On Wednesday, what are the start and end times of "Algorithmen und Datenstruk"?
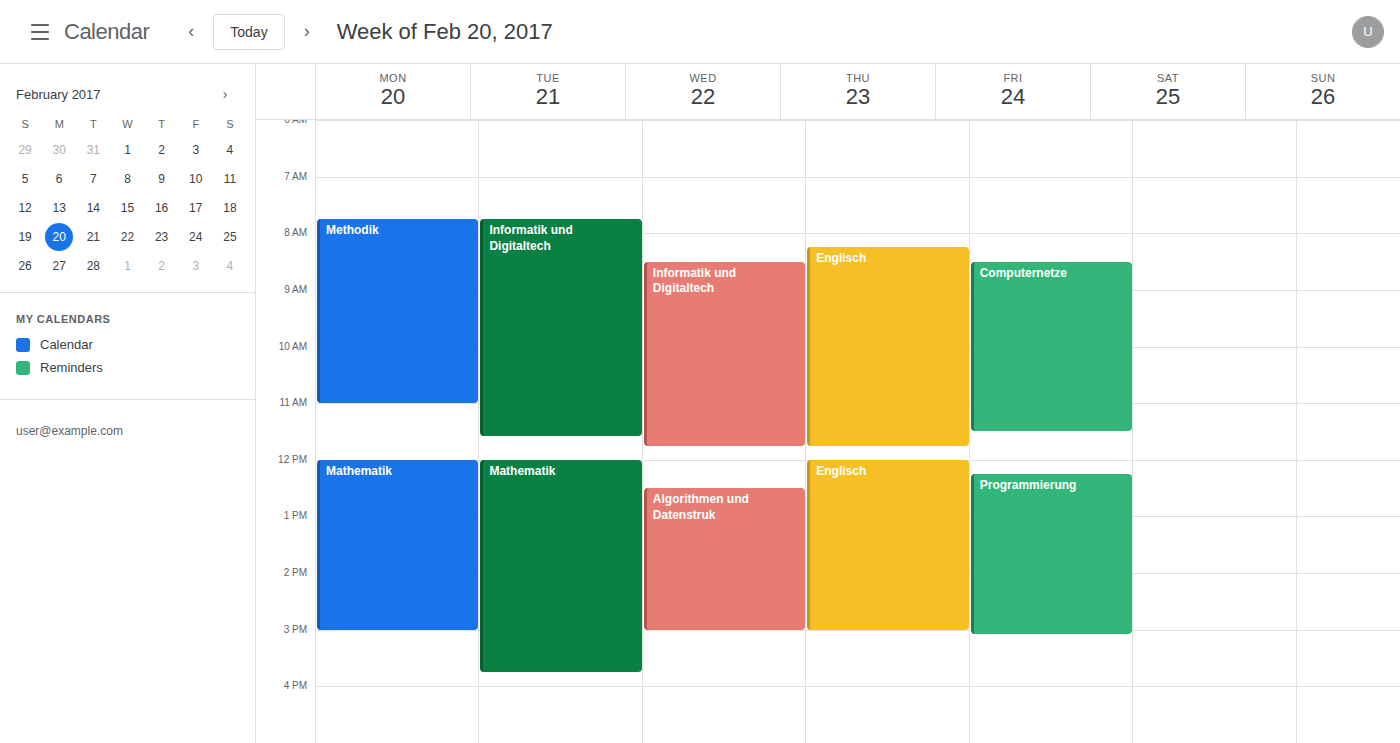
12:30 PM to 3:00 PM